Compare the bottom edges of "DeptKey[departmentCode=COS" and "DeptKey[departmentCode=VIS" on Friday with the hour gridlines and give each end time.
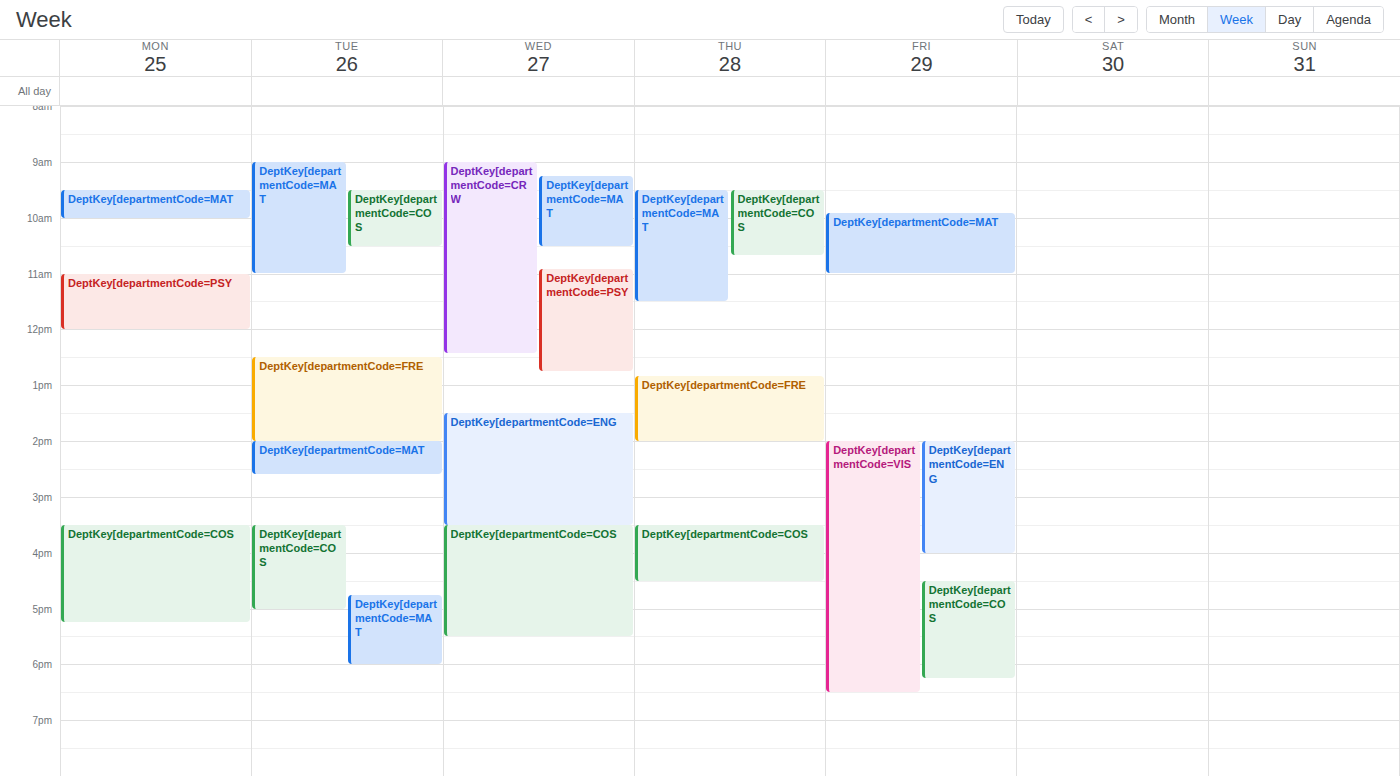
"DeptKey[departmentCode=COS": 6:15 PM, neither: a quarter of the way from the 6 PM line to the 7 PM line. "DeptKey[departmentCode=VIS": 6:30 PM, halfway between the 6 PM and 7 PM lines.